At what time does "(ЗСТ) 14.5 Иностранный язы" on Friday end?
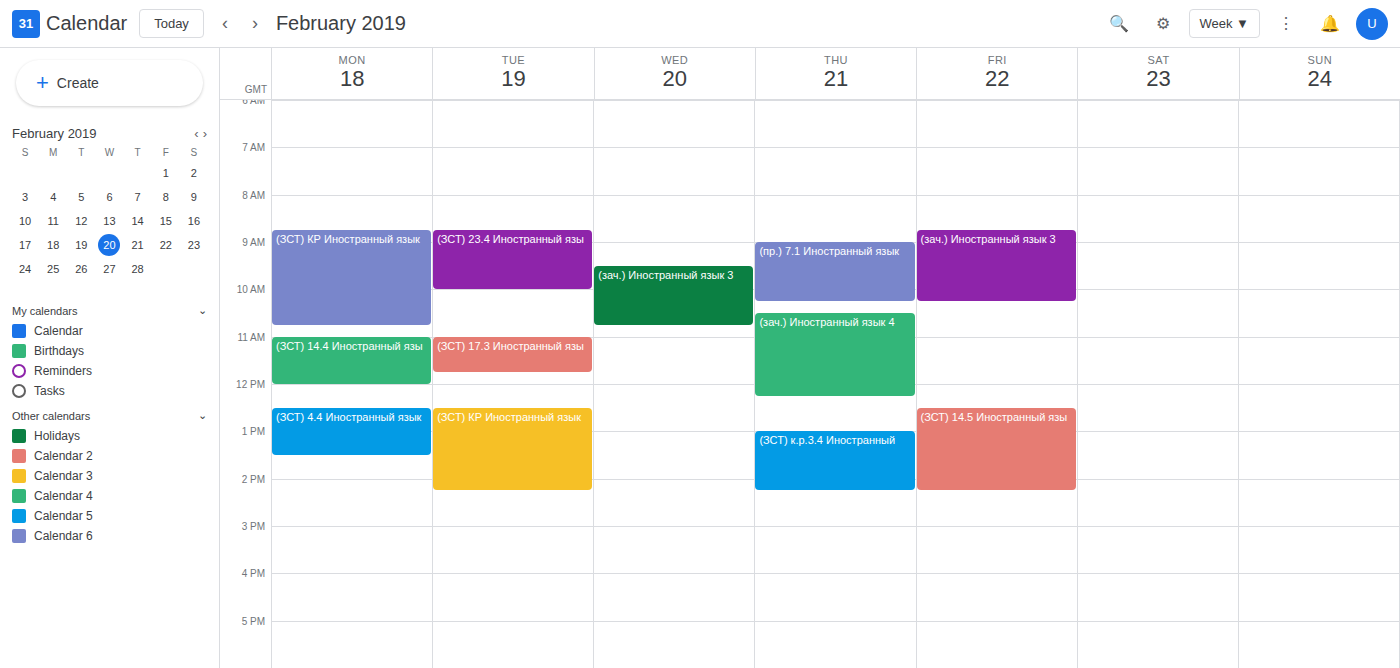
2:15 PM